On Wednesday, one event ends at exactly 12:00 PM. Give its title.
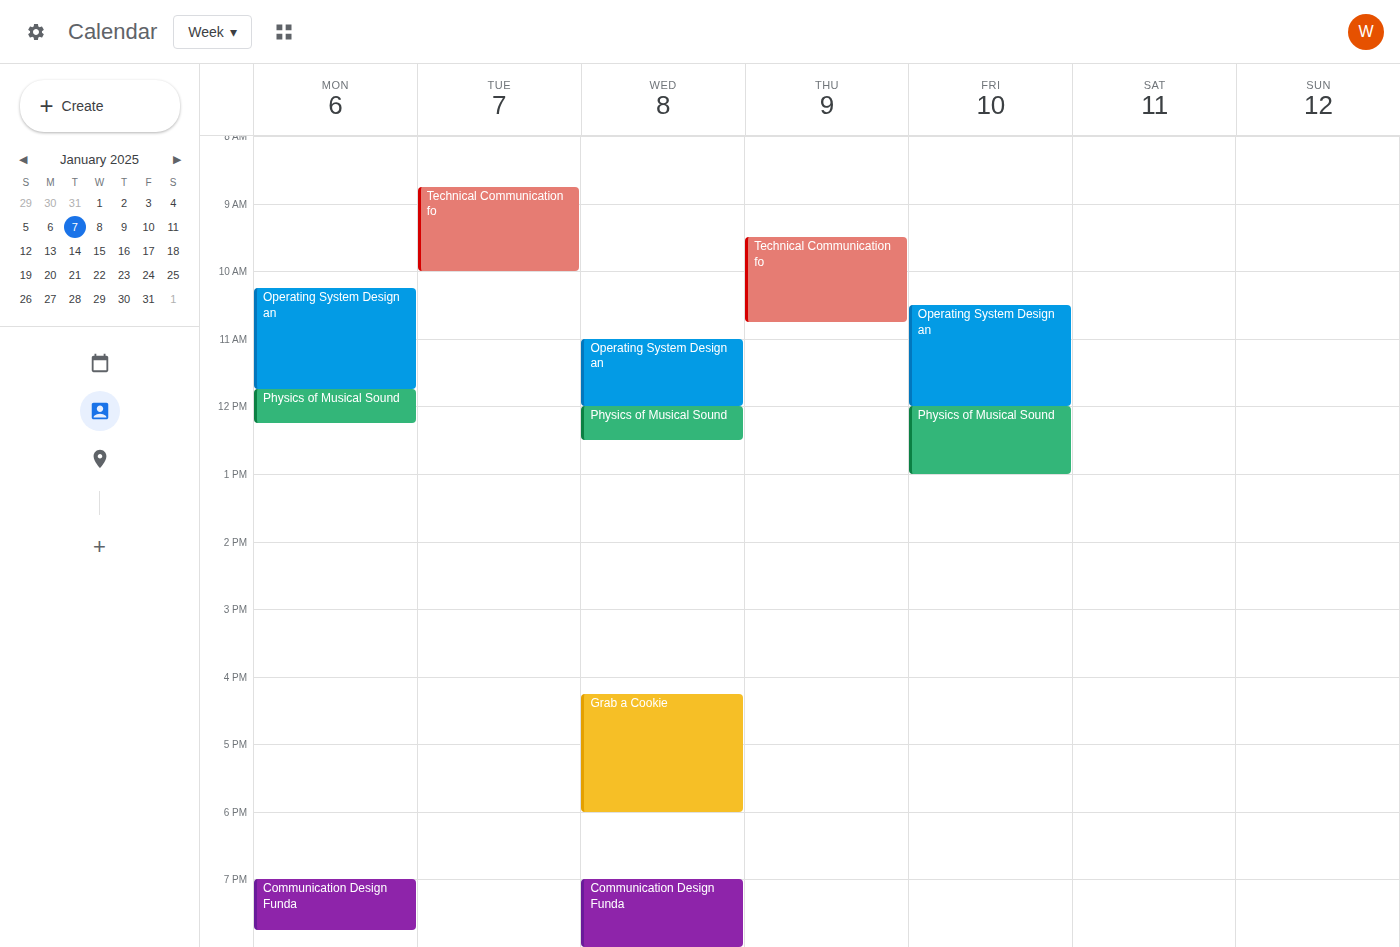
"Operating System Design an"